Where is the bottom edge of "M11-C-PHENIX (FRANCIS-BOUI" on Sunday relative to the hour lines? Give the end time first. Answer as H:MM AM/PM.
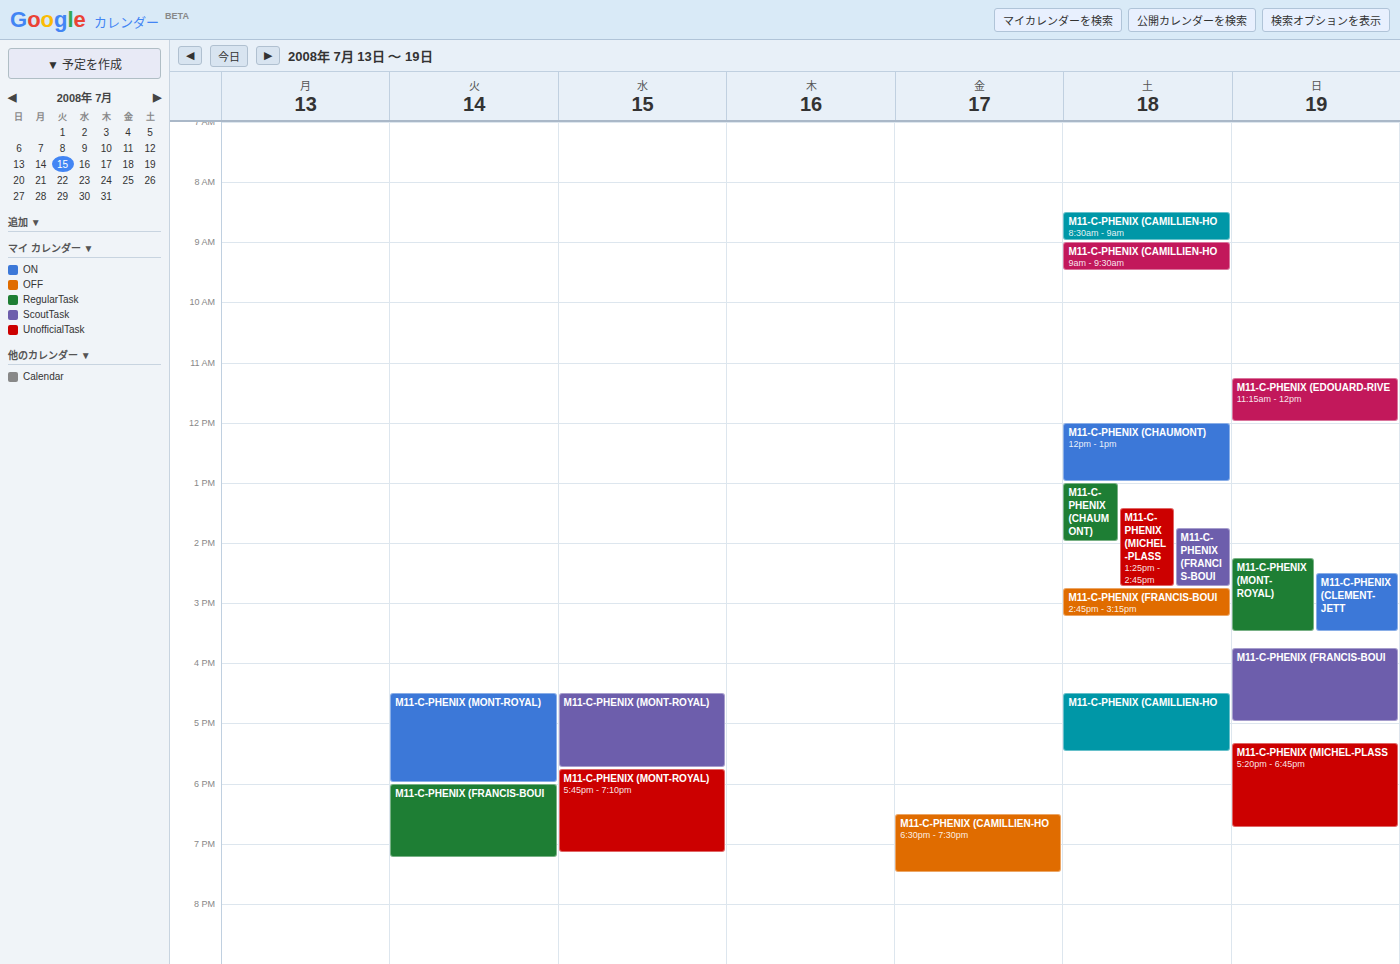
5:00 PM -- exactly on the 5 PM line.